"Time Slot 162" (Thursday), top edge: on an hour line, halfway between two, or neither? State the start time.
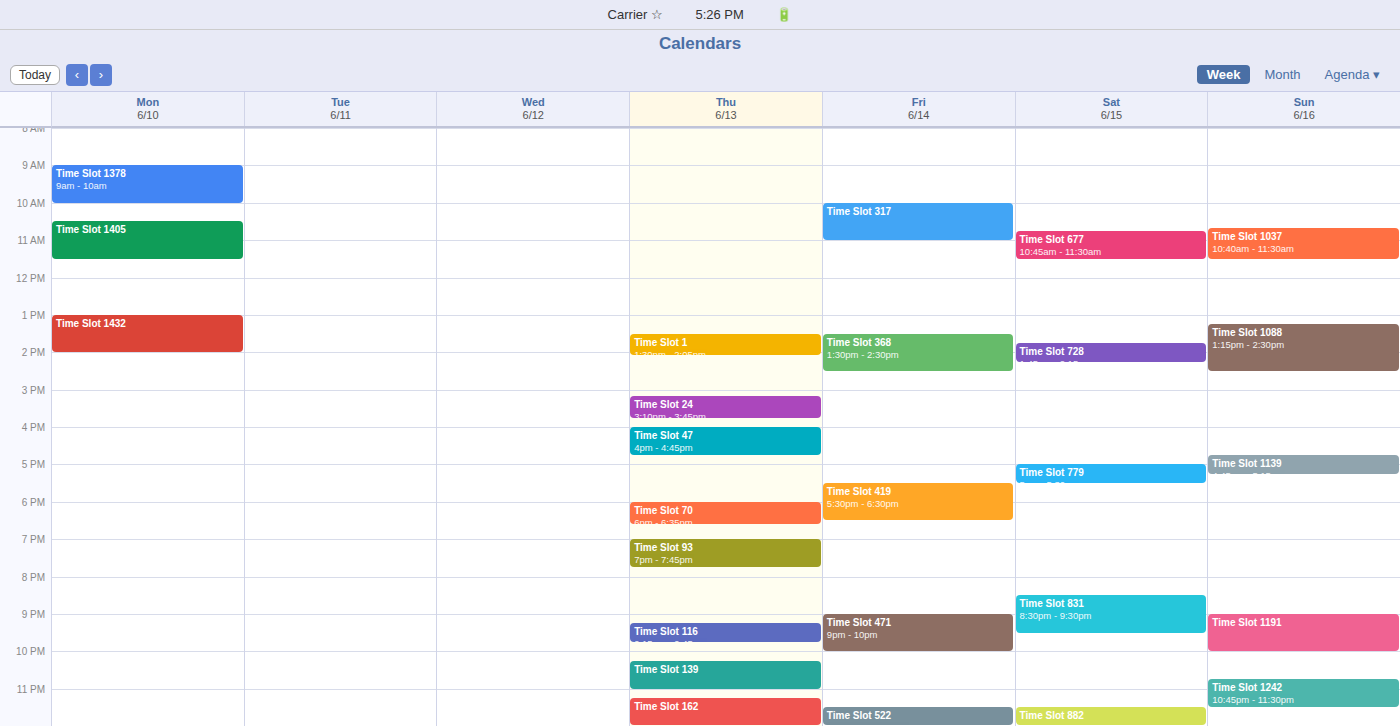
23:15 -- neither: a quarter of the way from the 23:00 line to the 24:00 line.